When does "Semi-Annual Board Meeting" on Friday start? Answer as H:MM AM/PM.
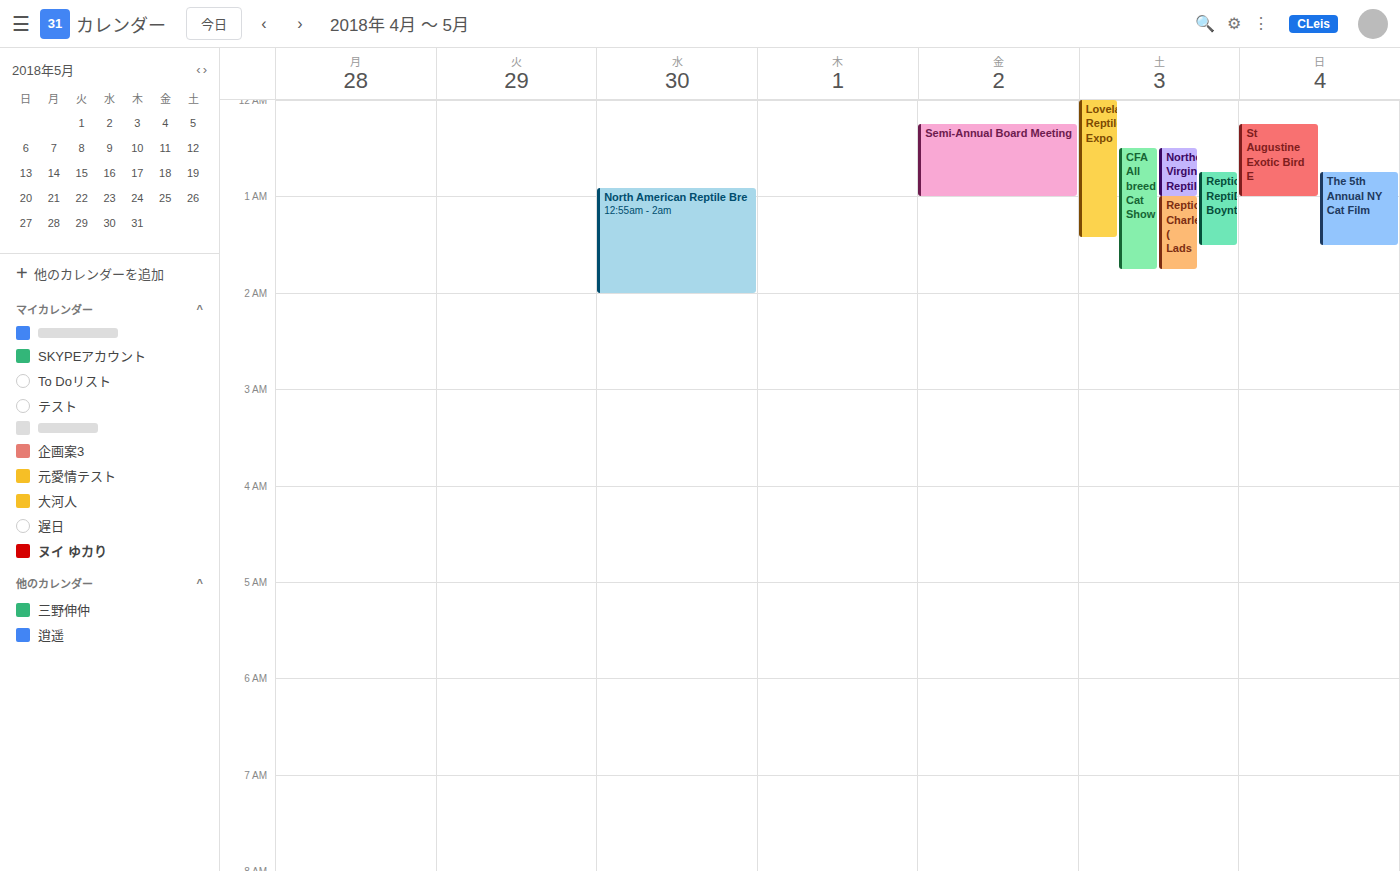
12:15 AM